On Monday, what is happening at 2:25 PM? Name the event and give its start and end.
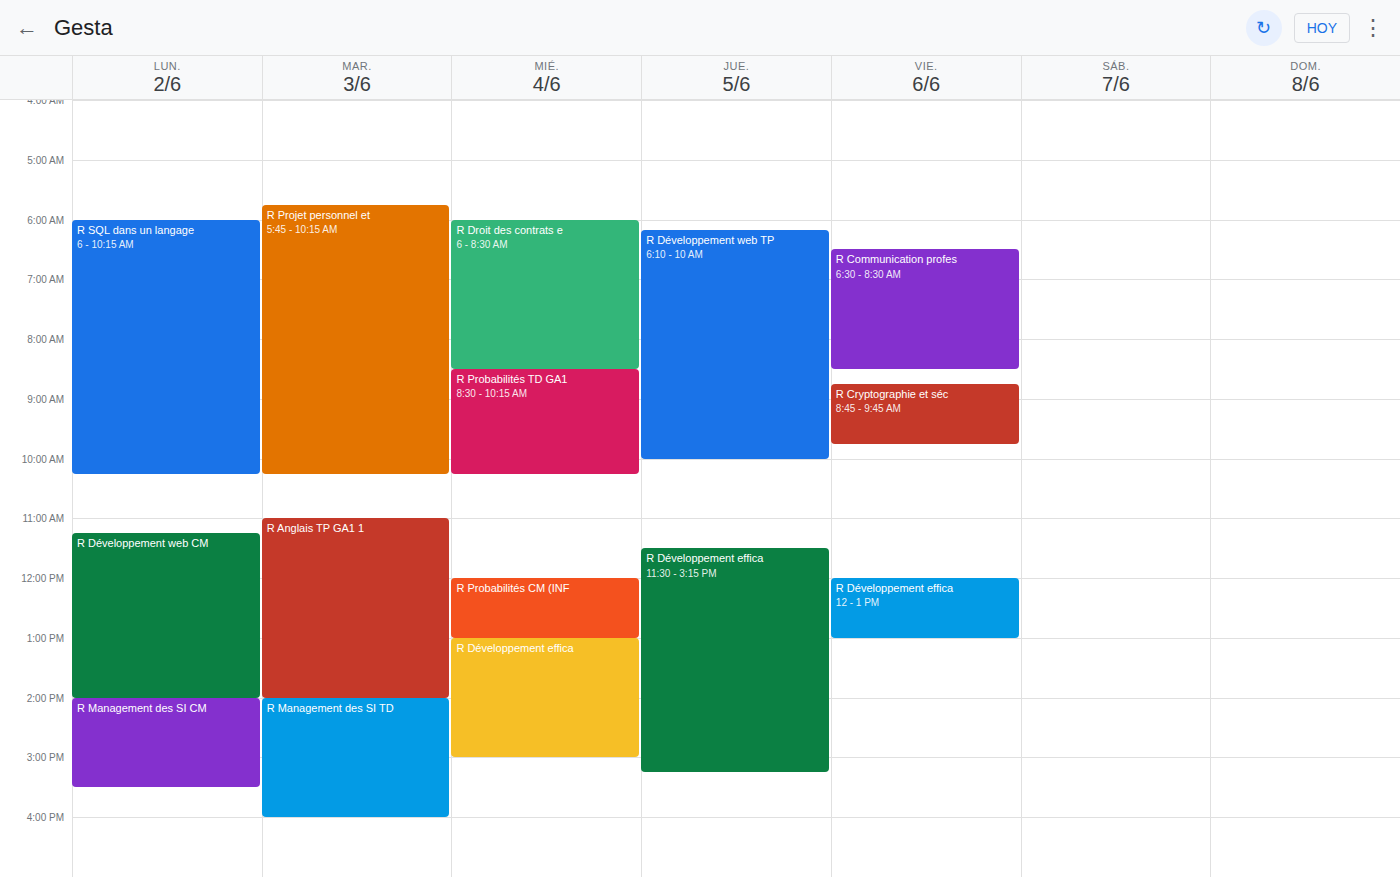
"R Management des SI CM", 2:00 PM to 3:30 PM